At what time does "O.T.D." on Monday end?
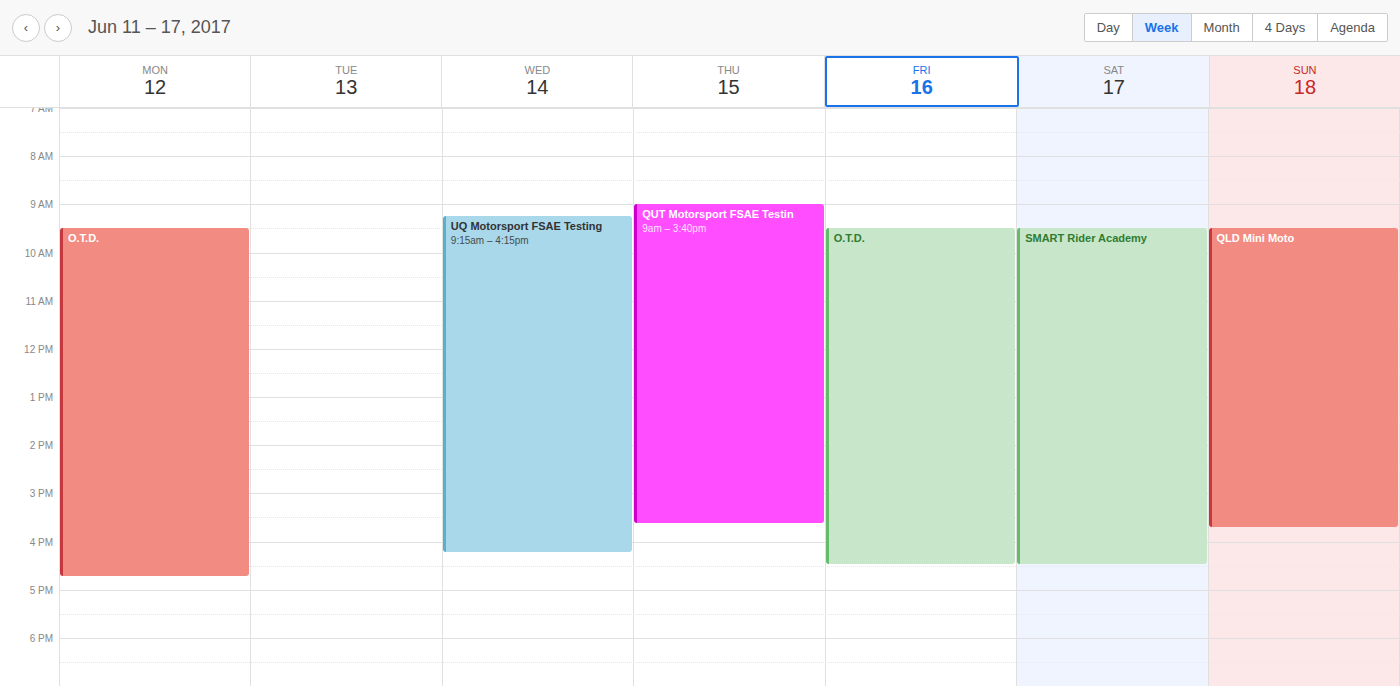
4:45 PM